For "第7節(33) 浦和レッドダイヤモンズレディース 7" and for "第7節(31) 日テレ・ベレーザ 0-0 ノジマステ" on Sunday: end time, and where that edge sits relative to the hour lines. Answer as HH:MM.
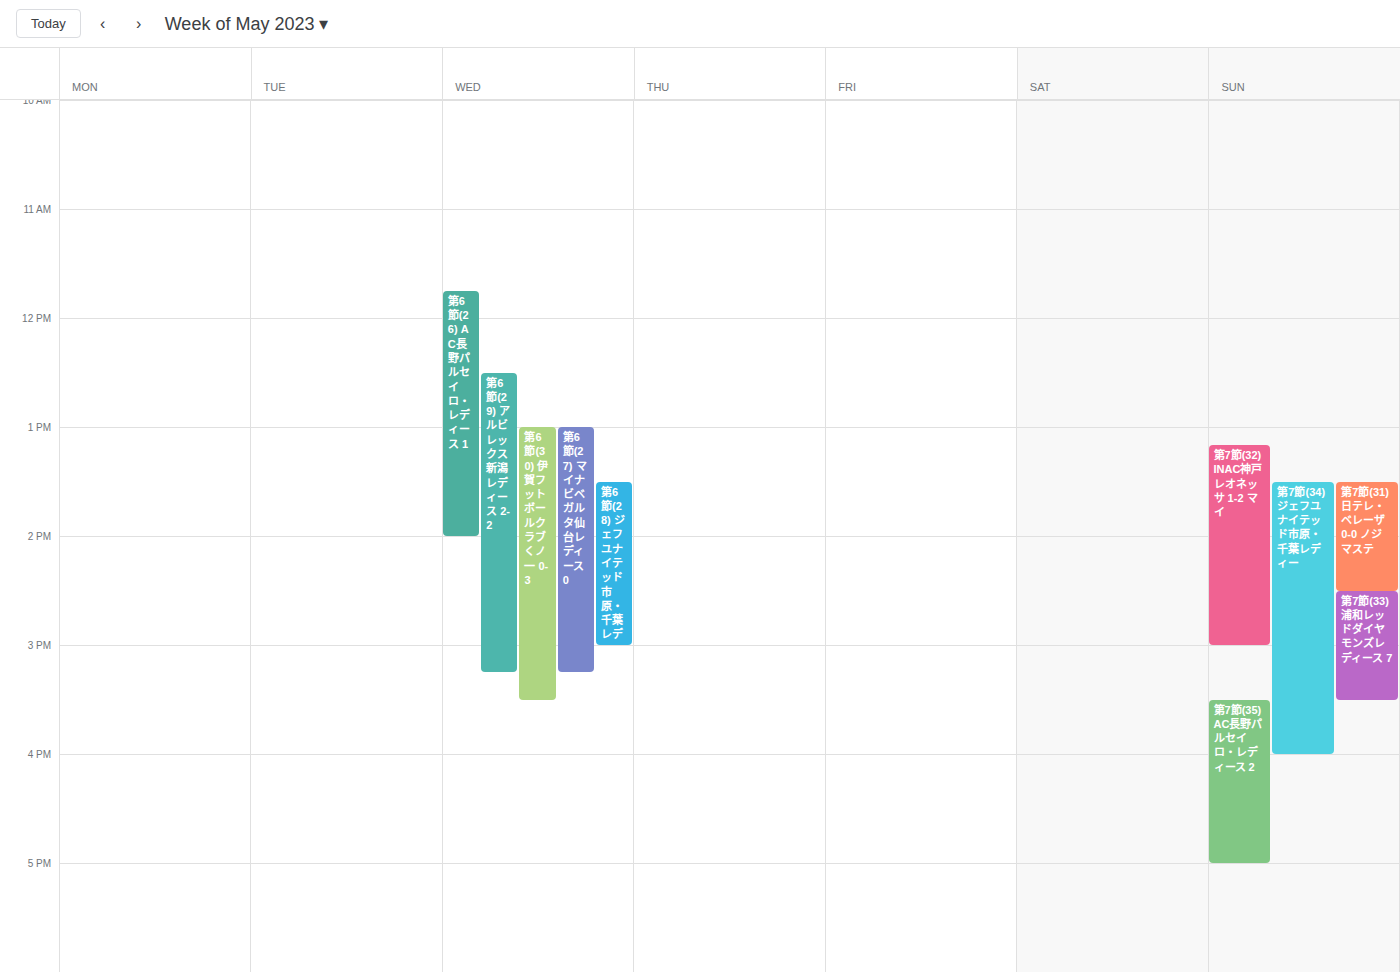
"第7節(33) 浦和レッドダイヤモンズレディース 7": 15:30, halfway between the 15:00 and 16:00 lines. "第7節(31) 日テレ・ベレーザ 0-0 ノジマステ": 14:30, halfway between the 14:00 and 15:00 lines.